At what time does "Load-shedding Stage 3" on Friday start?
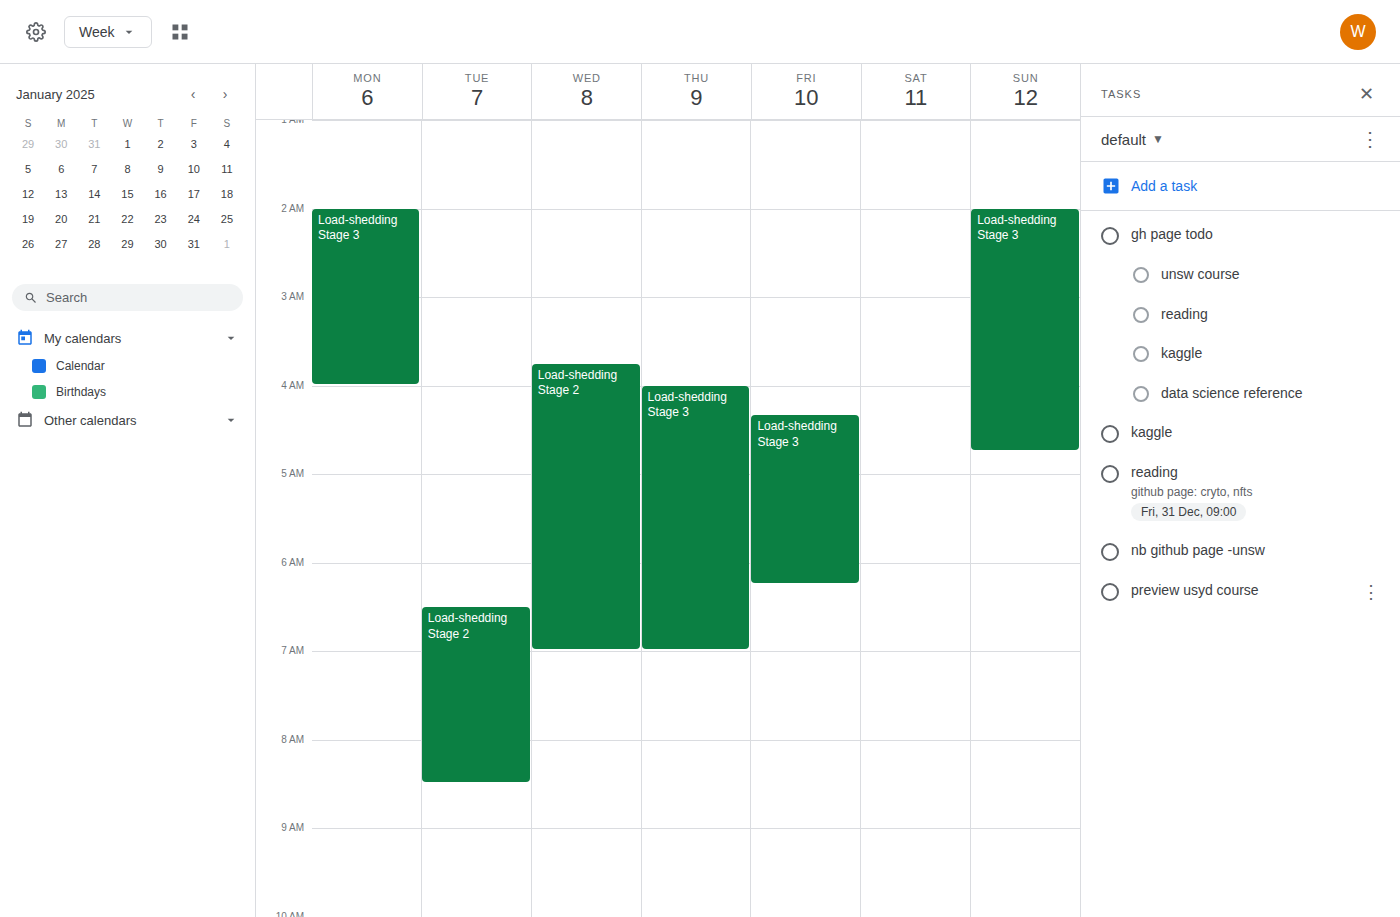
4:20 AM